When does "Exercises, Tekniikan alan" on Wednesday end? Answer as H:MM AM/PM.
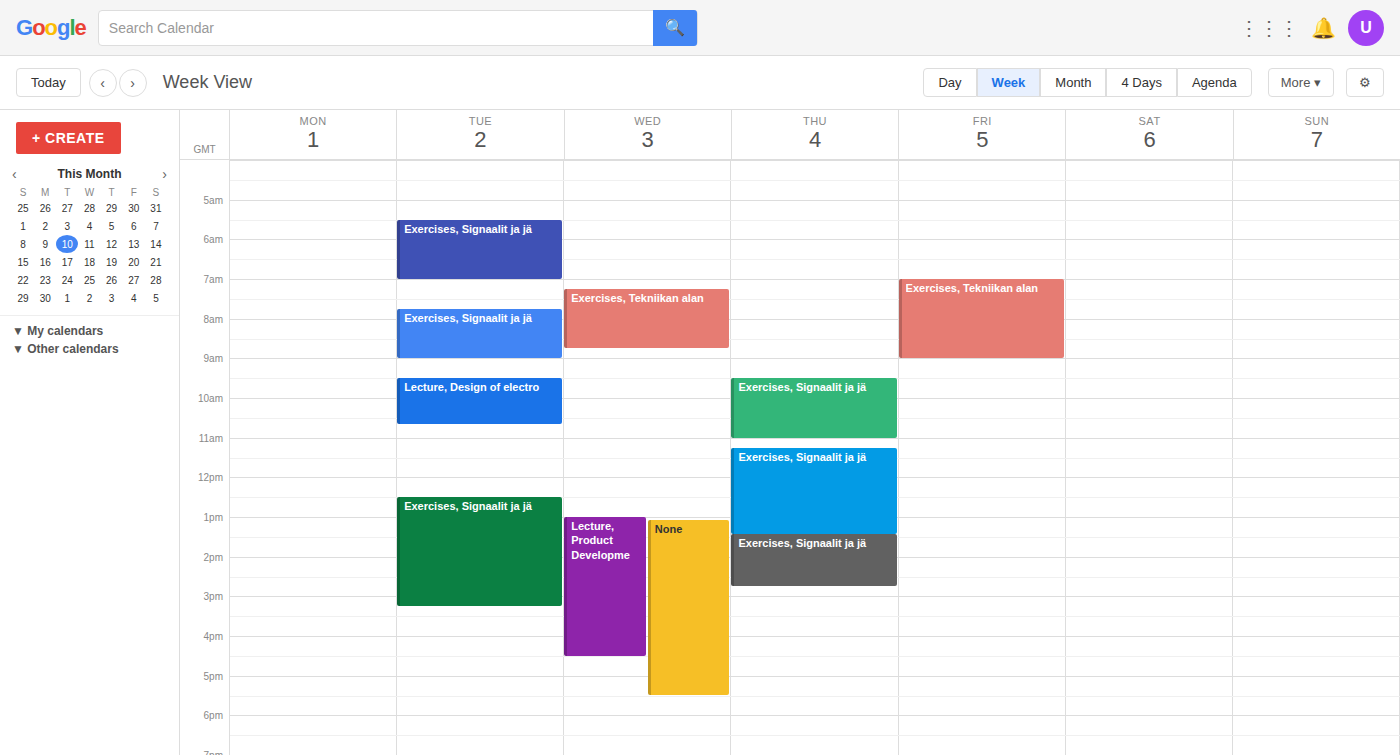
8:45 AM